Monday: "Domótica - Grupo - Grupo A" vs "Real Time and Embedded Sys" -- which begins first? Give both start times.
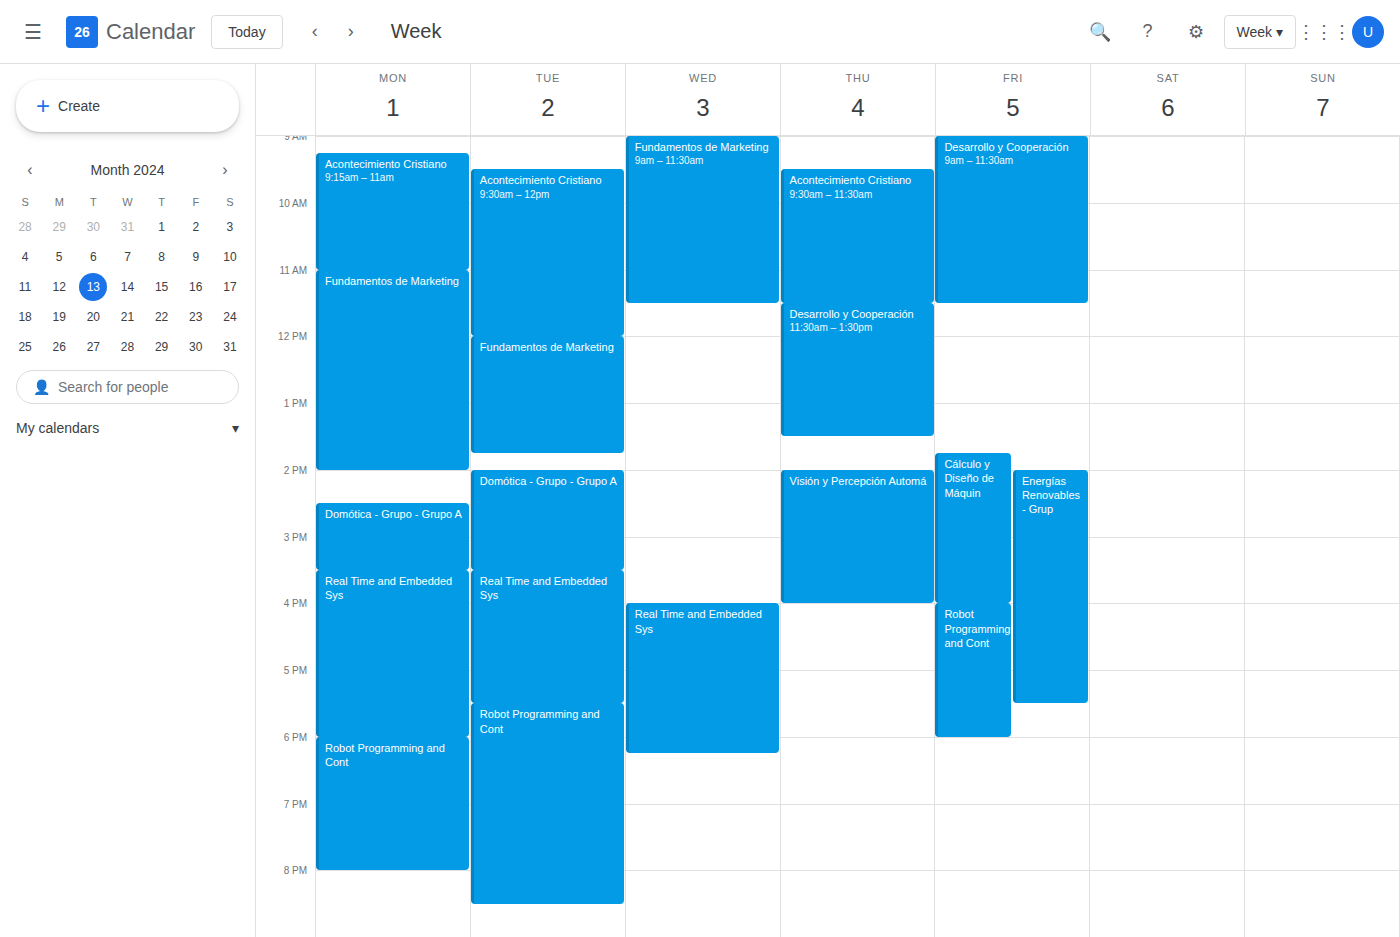
"Domótica - Grupo - Grupo A" 2:30 PM; "Real Time and Embedded Sys" 3:30 PM.